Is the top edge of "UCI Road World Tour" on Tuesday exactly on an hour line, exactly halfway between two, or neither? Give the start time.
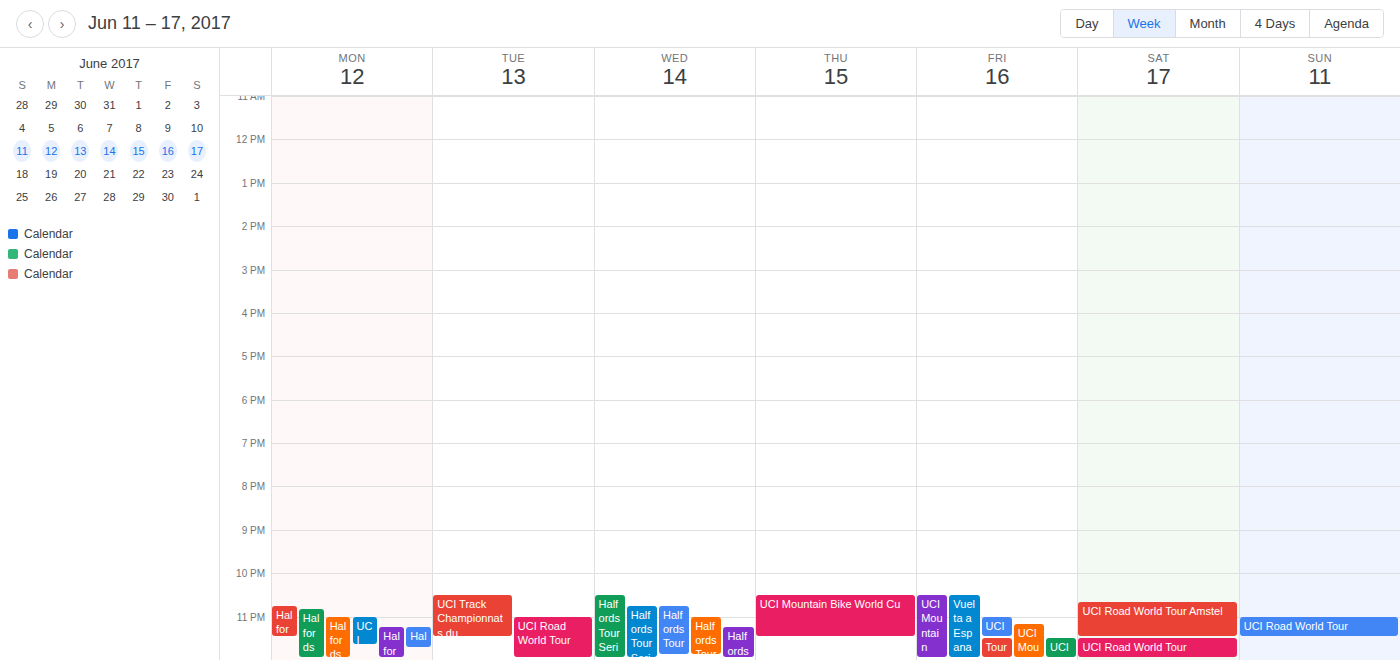
11:00 PM -- exactly on the 11 PM line.